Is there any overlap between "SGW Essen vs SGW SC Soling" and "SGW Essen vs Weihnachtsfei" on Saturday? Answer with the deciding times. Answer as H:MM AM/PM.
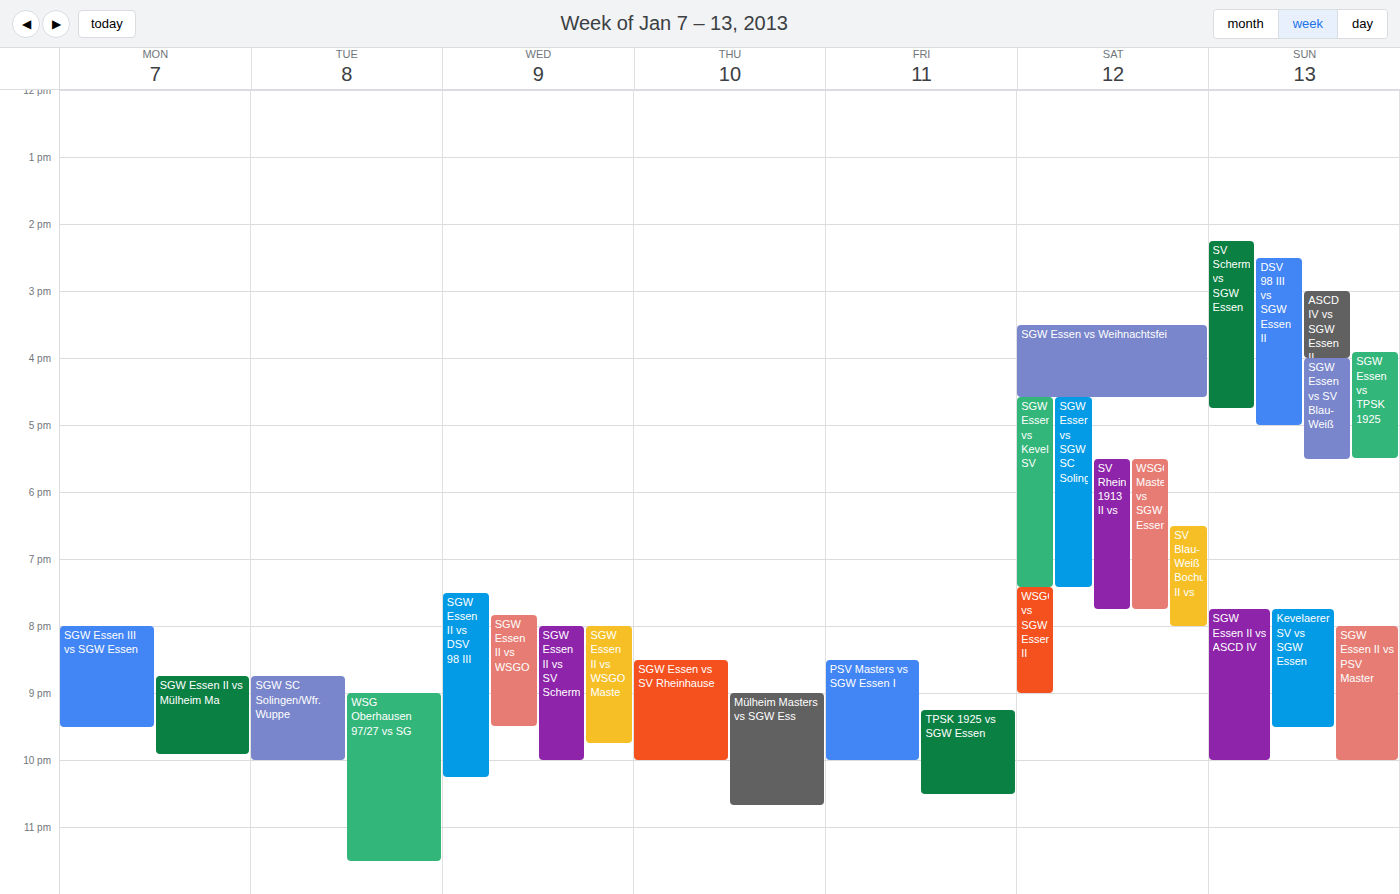
"SGW Essen vs Weihnachtsfei" ends at 4:35 PM, exactly when "SGW Essen vs SGW SC Soling" starts -- they touch but do not overlap.